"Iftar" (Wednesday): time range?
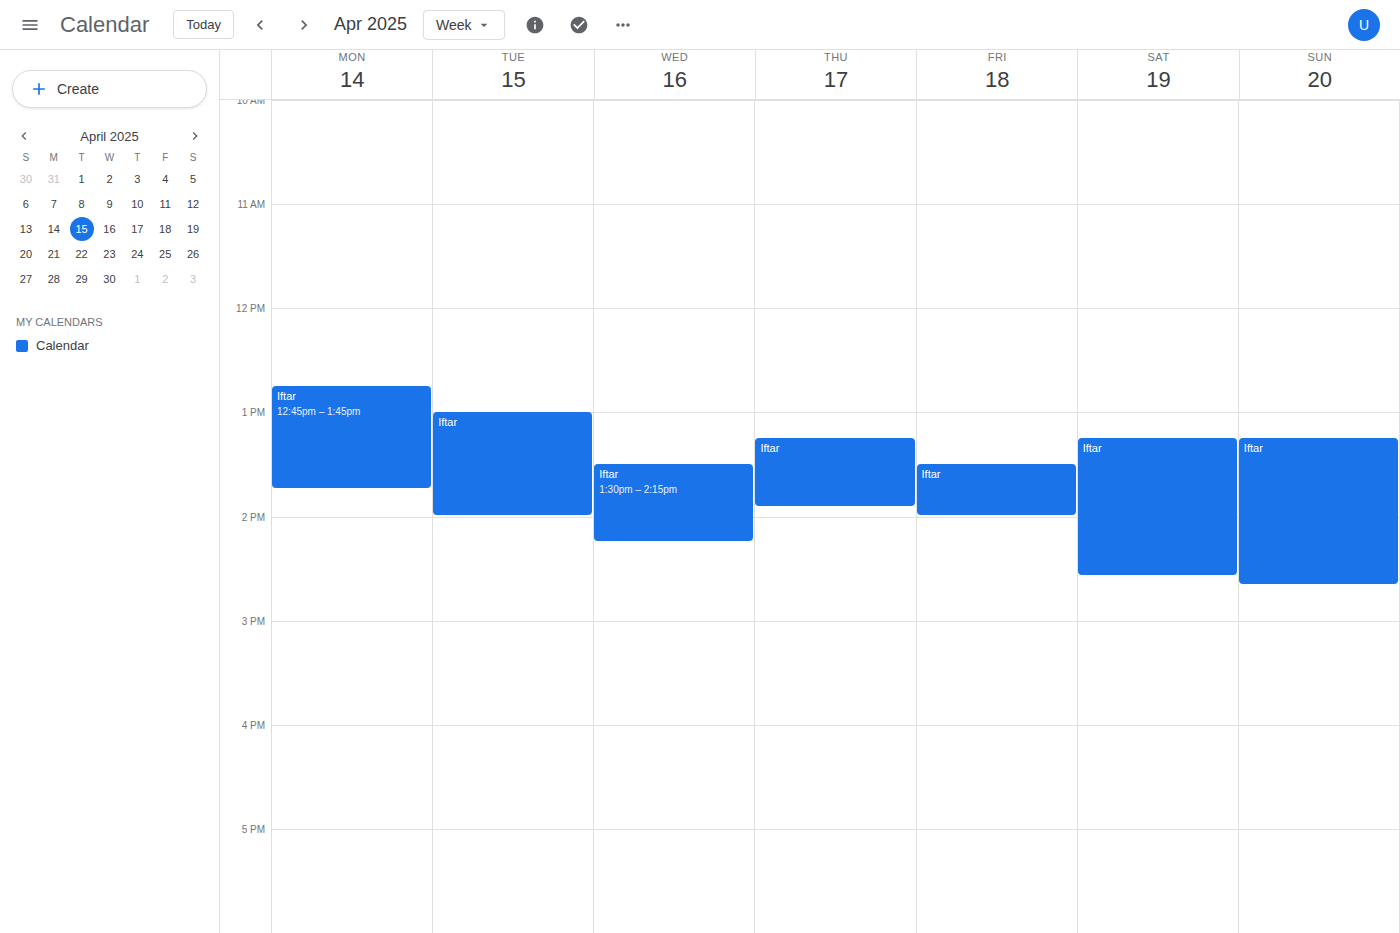
1:30 PM to 2:15 PM